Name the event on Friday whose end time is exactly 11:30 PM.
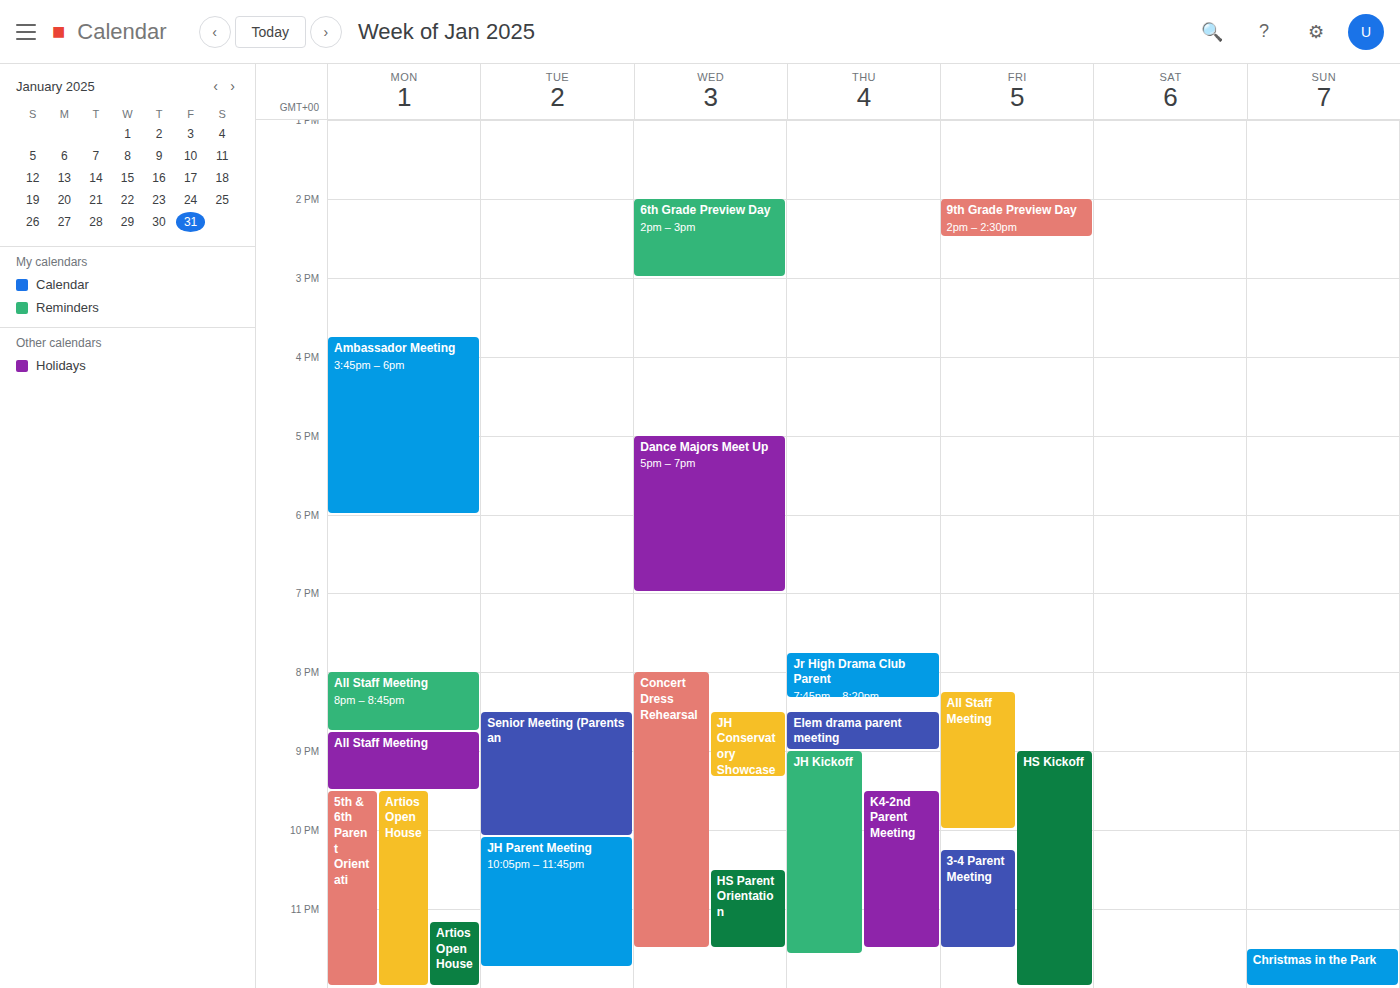
"3-4 Parent Meeting"